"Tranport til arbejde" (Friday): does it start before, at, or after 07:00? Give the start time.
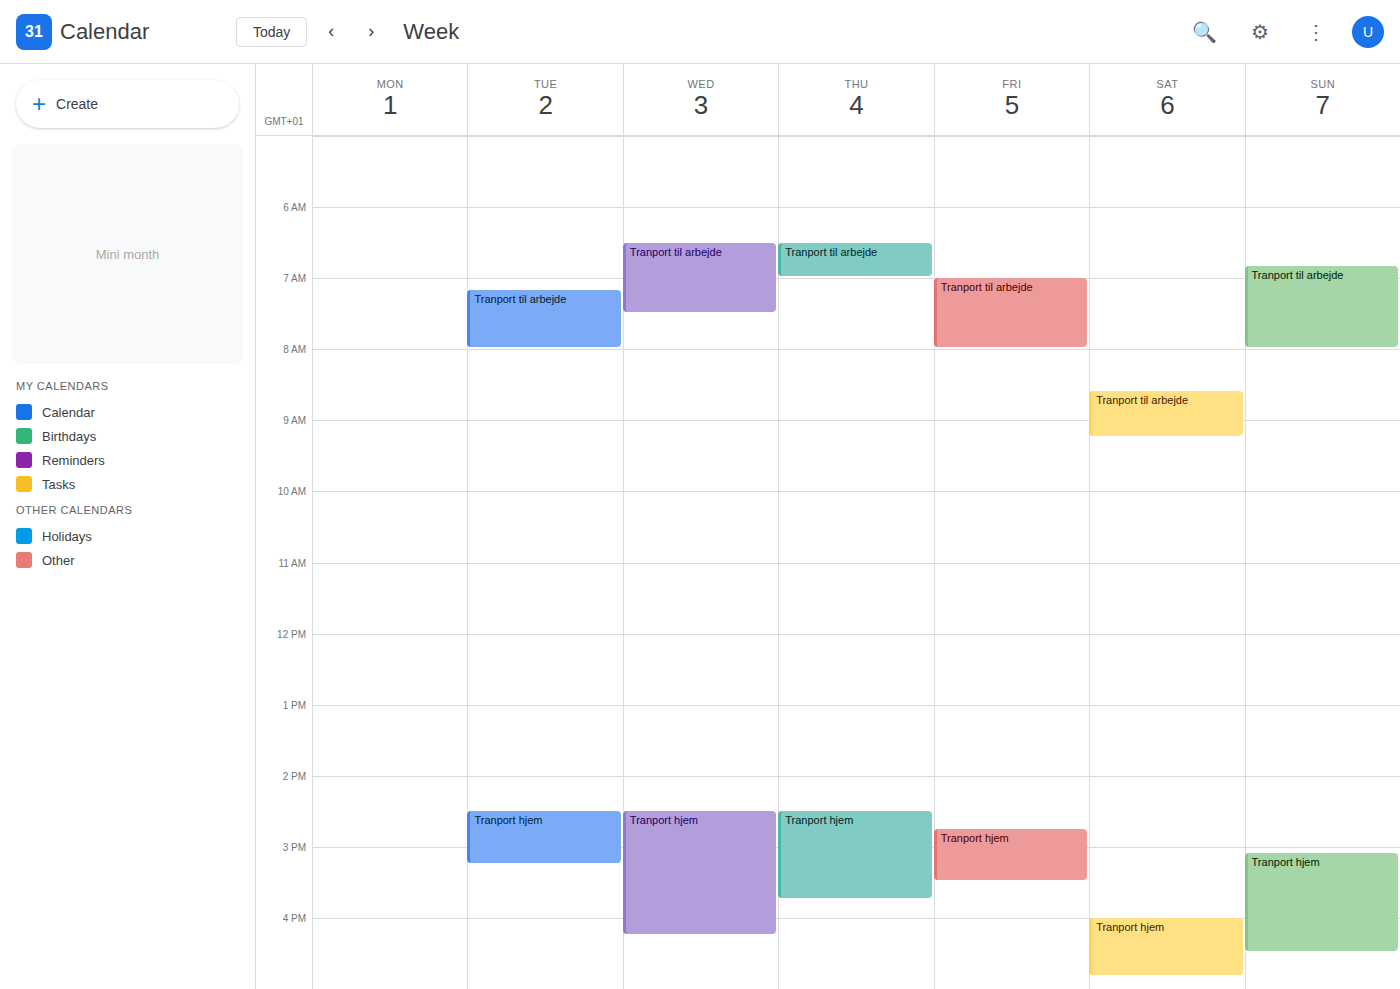
07:00 -- exactly at 07:00, on the 07:00 line.